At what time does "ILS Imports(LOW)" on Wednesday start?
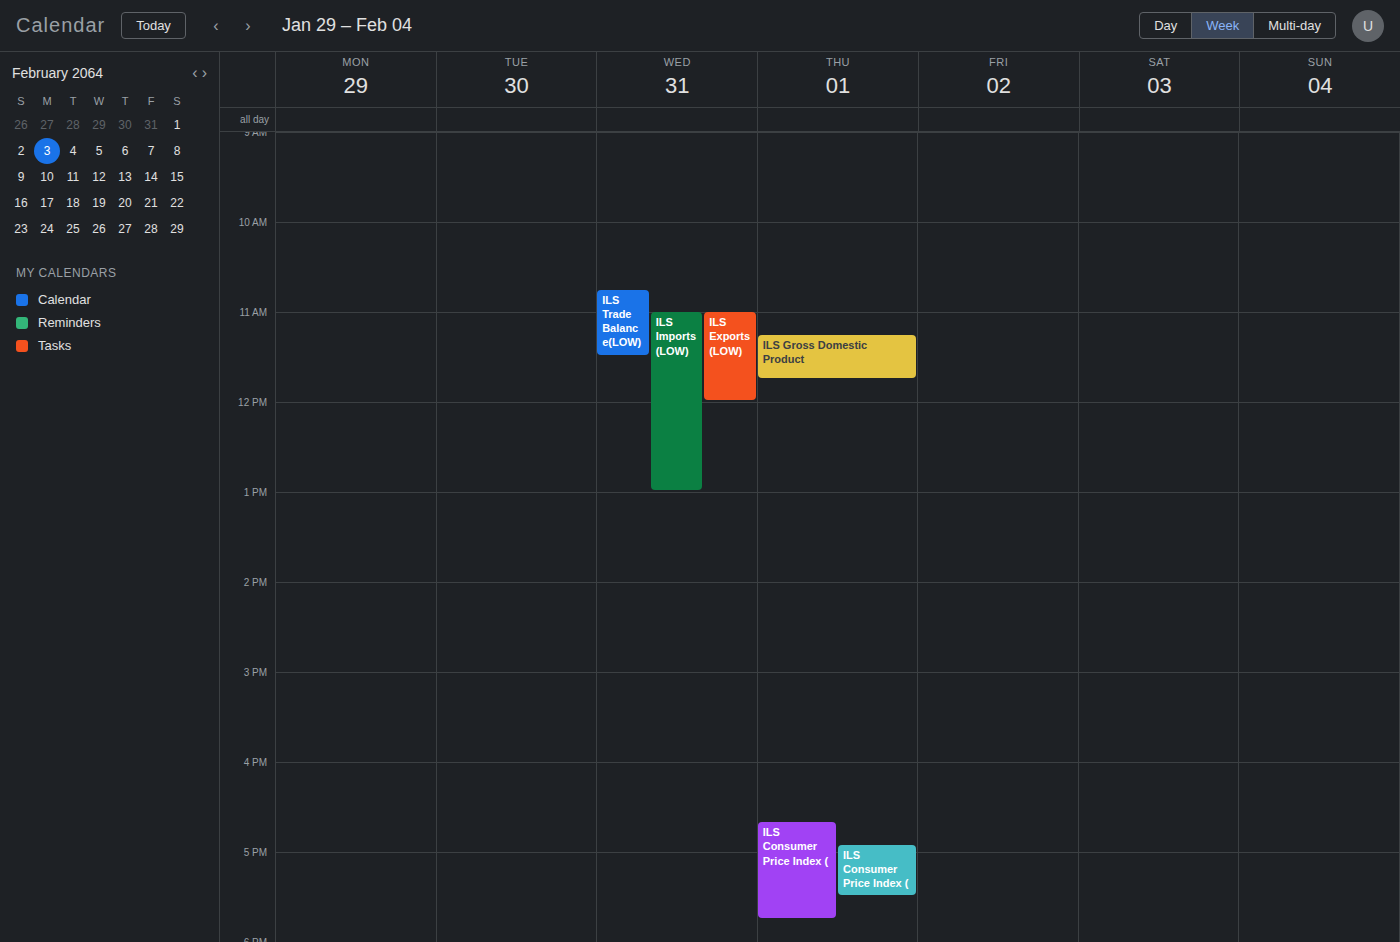
11:00 AM